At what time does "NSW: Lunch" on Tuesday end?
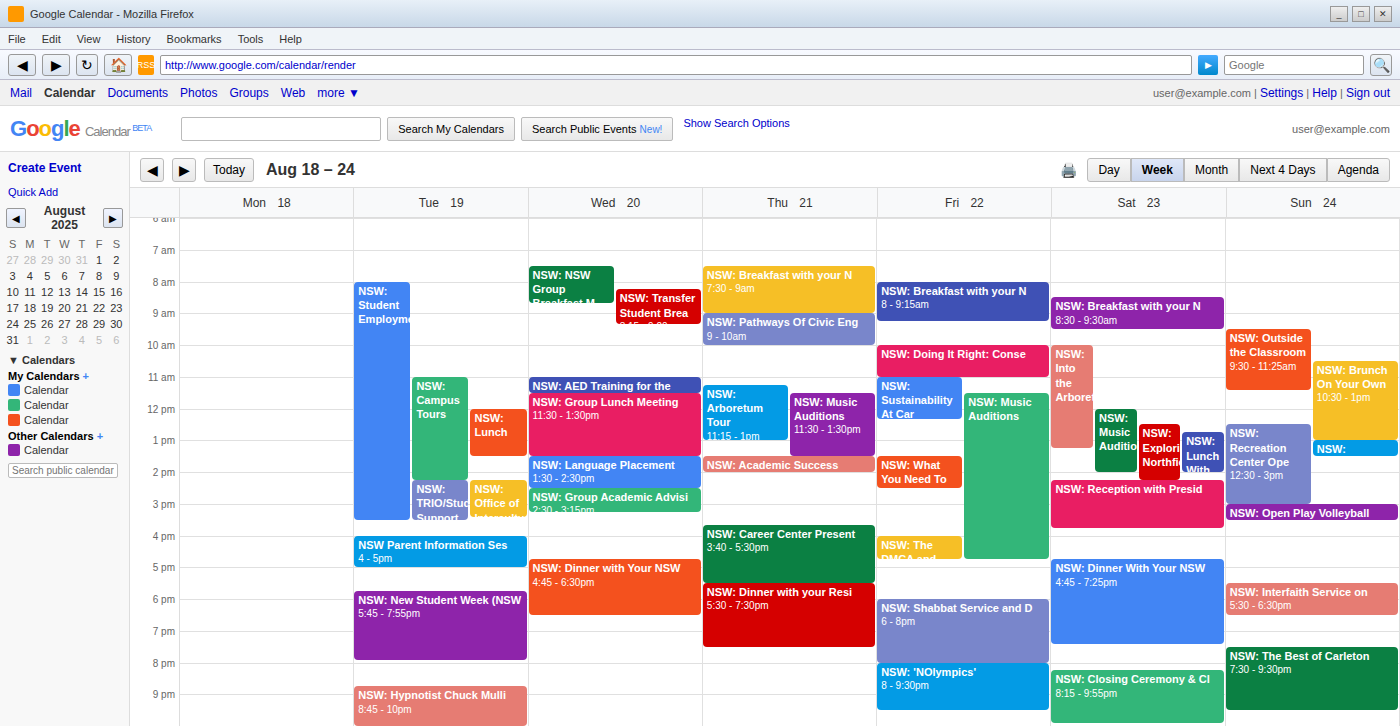
1:30 PM